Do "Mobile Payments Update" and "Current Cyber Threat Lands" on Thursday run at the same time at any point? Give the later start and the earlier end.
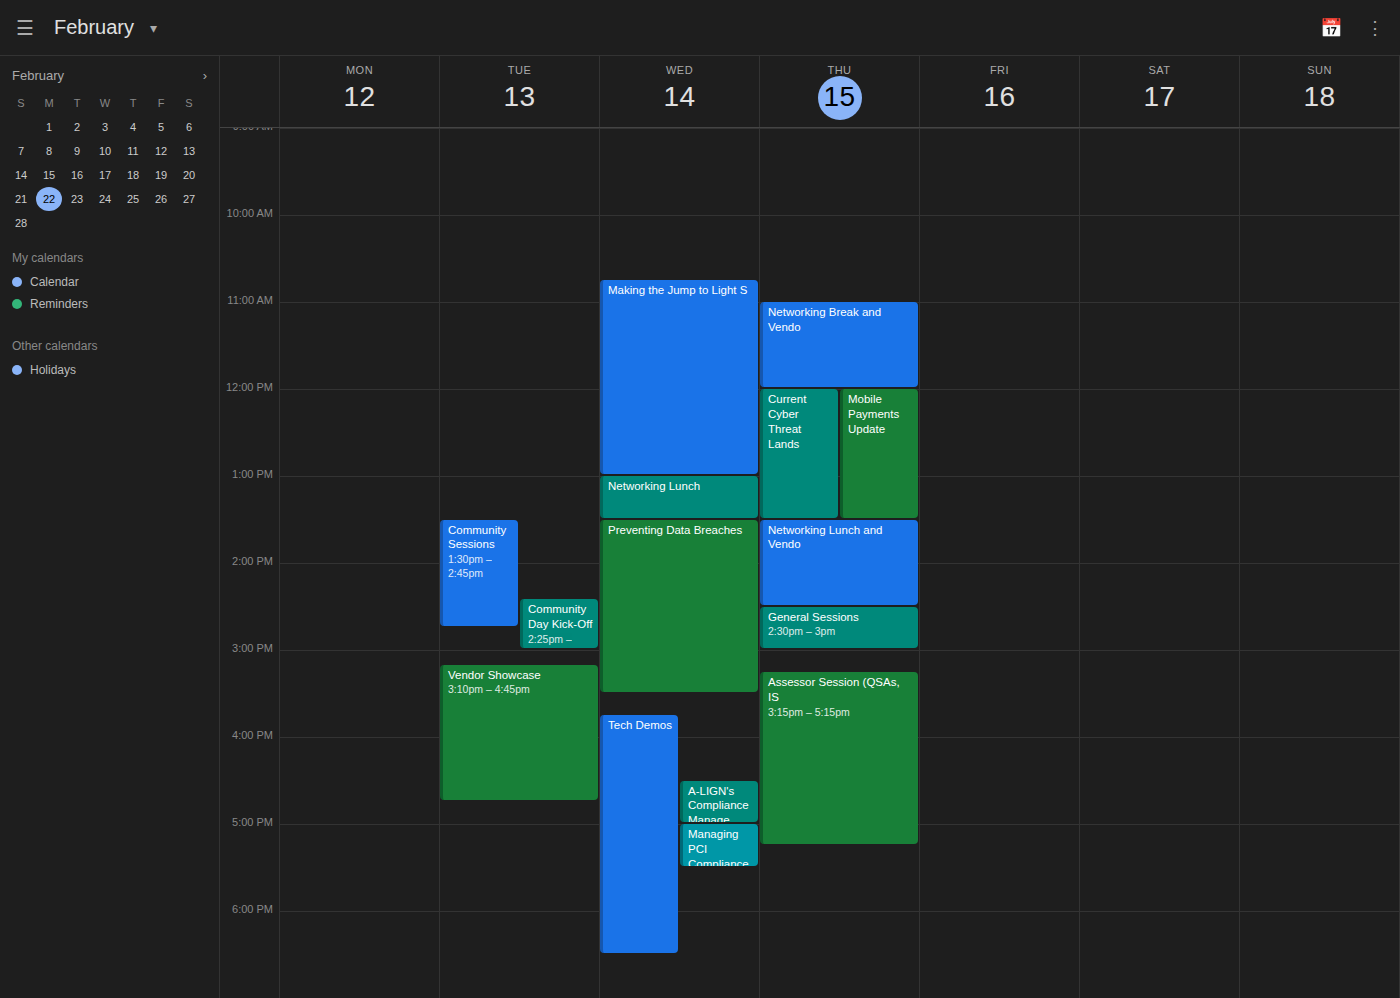
"Current Cyber Threat Lands" runs 12:00 PM to 1:30 PM, inside "Mobile Payments Update" -- they overlap.